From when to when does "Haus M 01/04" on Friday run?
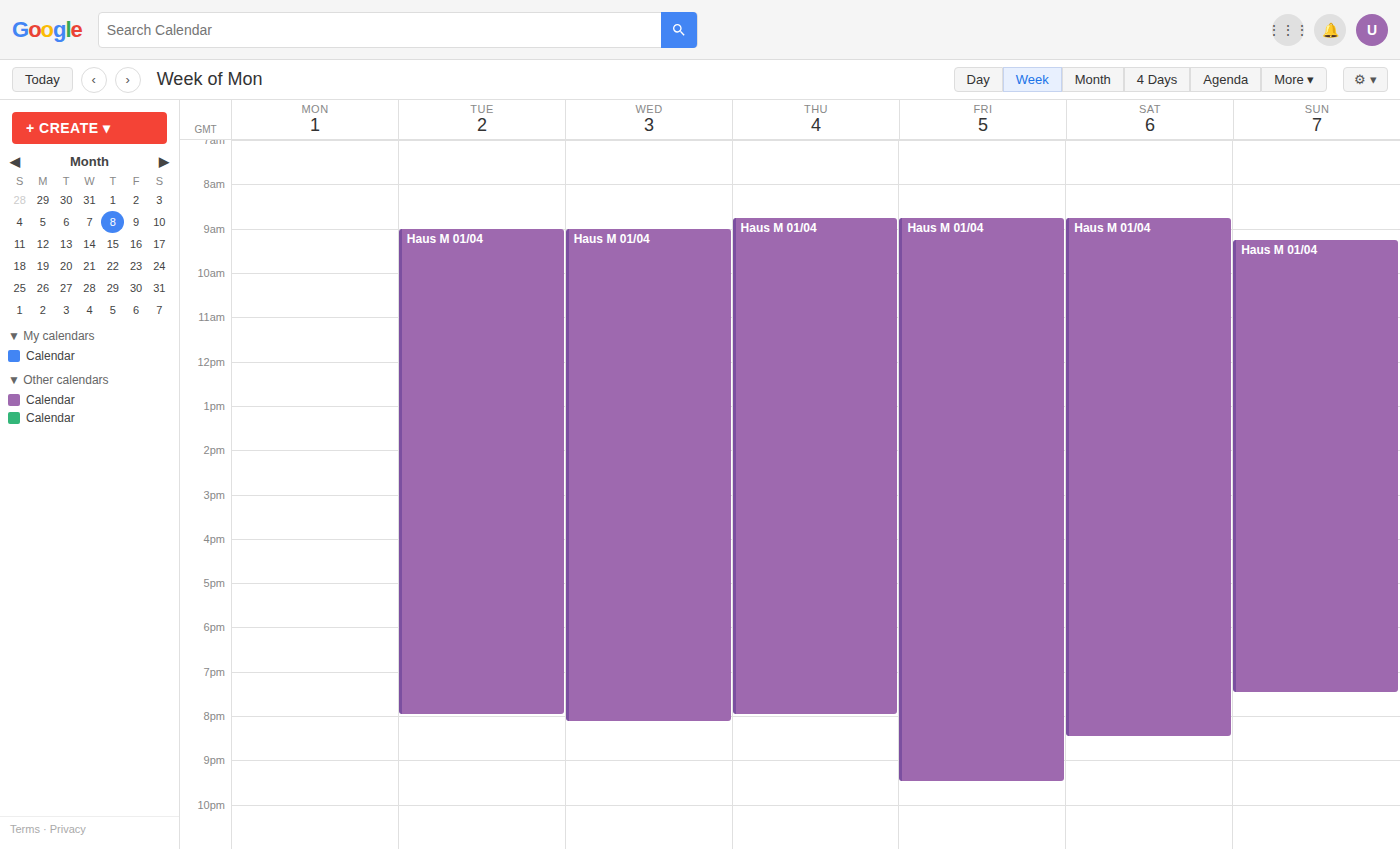
8:45 AM to 9:30 PM